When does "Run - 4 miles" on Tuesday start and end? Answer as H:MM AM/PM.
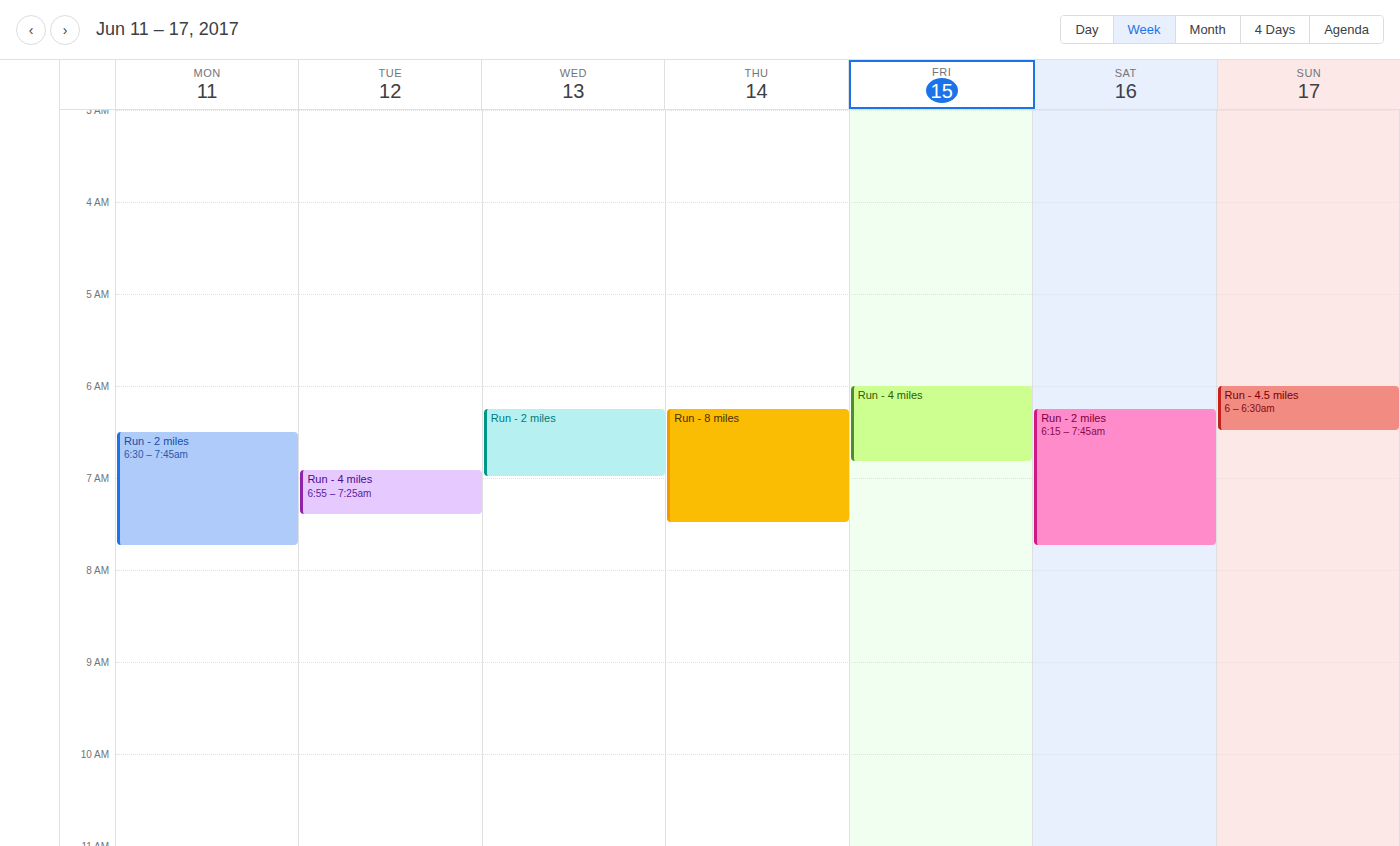
6:55 AM to 7:25 AM